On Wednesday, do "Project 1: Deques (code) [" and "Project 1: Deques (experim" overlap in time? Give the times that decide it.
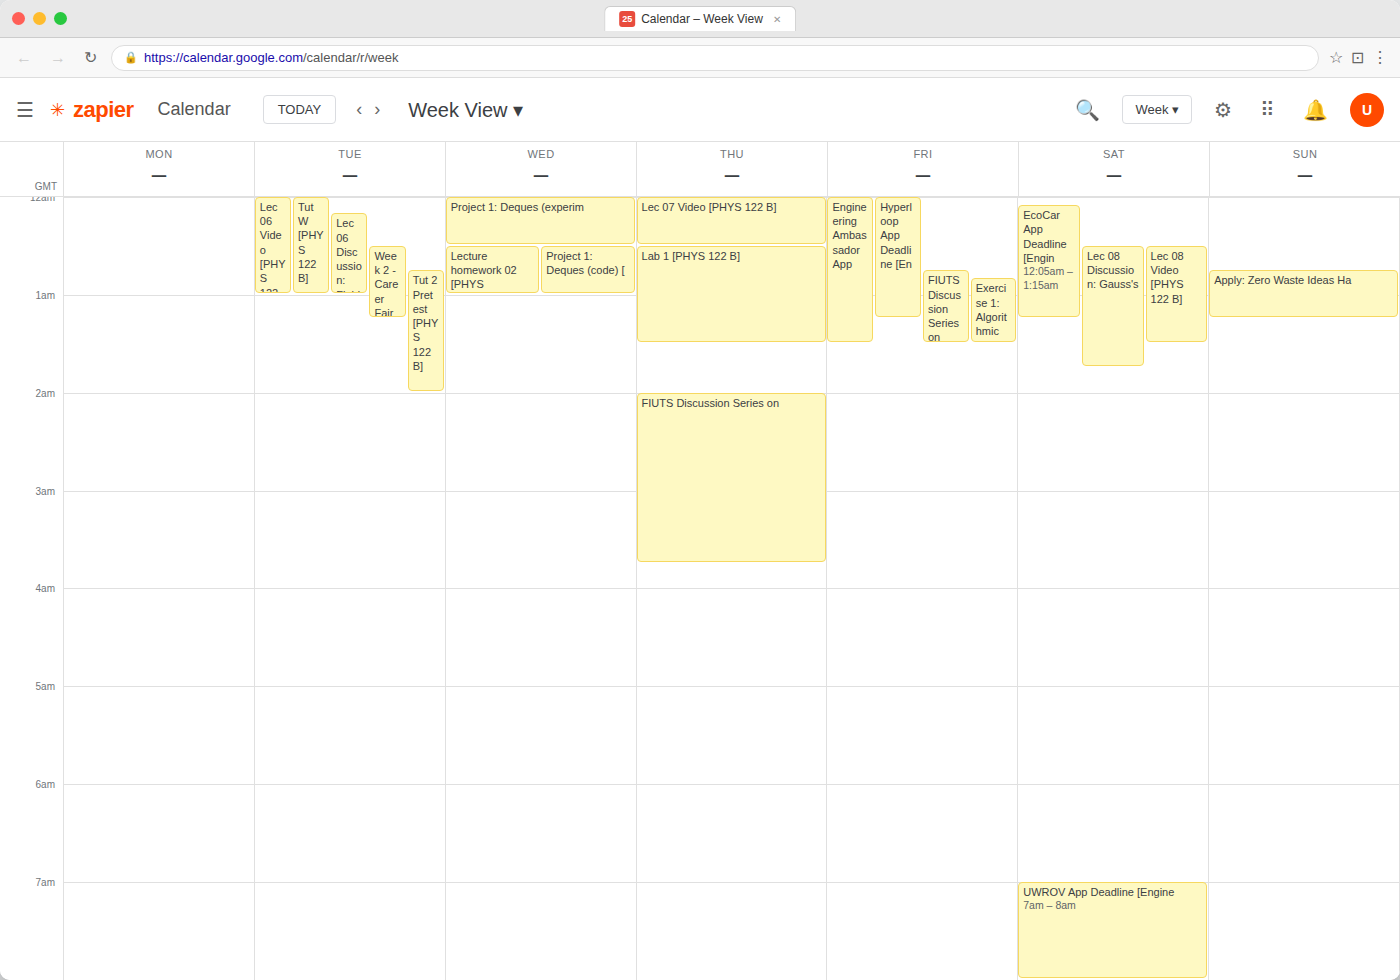
"Project 1: Deques (experim" ends at 12:30 AM, exactly when "Project 1: Deques (code) [" starts -- they touch but do not overlap.